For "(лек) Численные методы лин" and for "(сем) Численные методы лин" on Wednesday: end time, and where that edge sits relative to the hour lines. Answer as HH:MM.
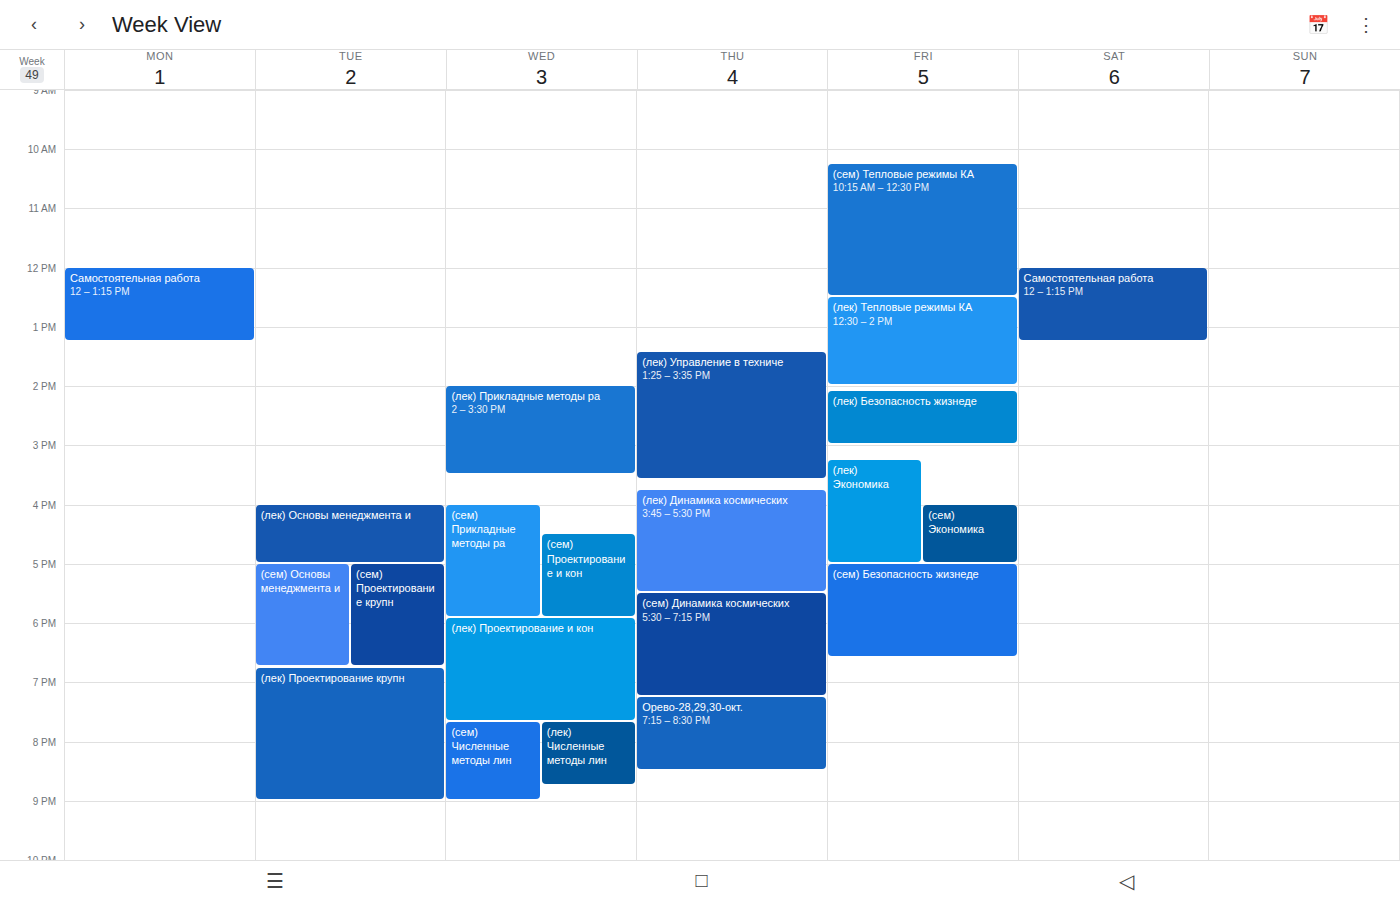
"(лек) Численные методы лин": 20:45, neither: three quarters of the way from the 20:00 line to the 21:00 line. "(сем) Численные методы лин": 21:00, exactly on the 21:00 line.